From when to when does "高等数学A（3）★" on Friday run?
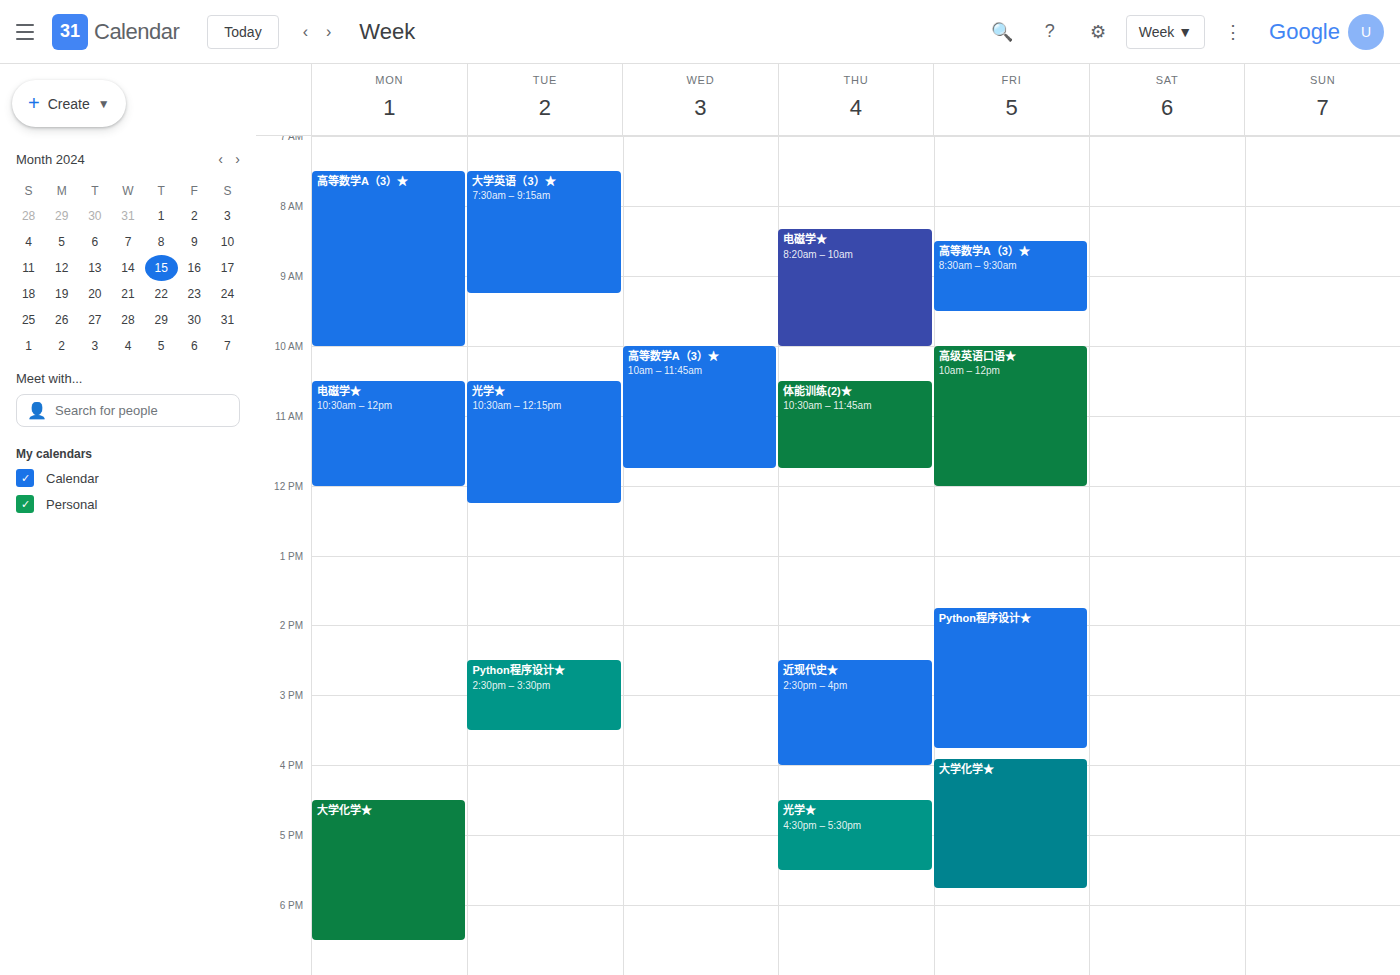
08:30 to 09:30